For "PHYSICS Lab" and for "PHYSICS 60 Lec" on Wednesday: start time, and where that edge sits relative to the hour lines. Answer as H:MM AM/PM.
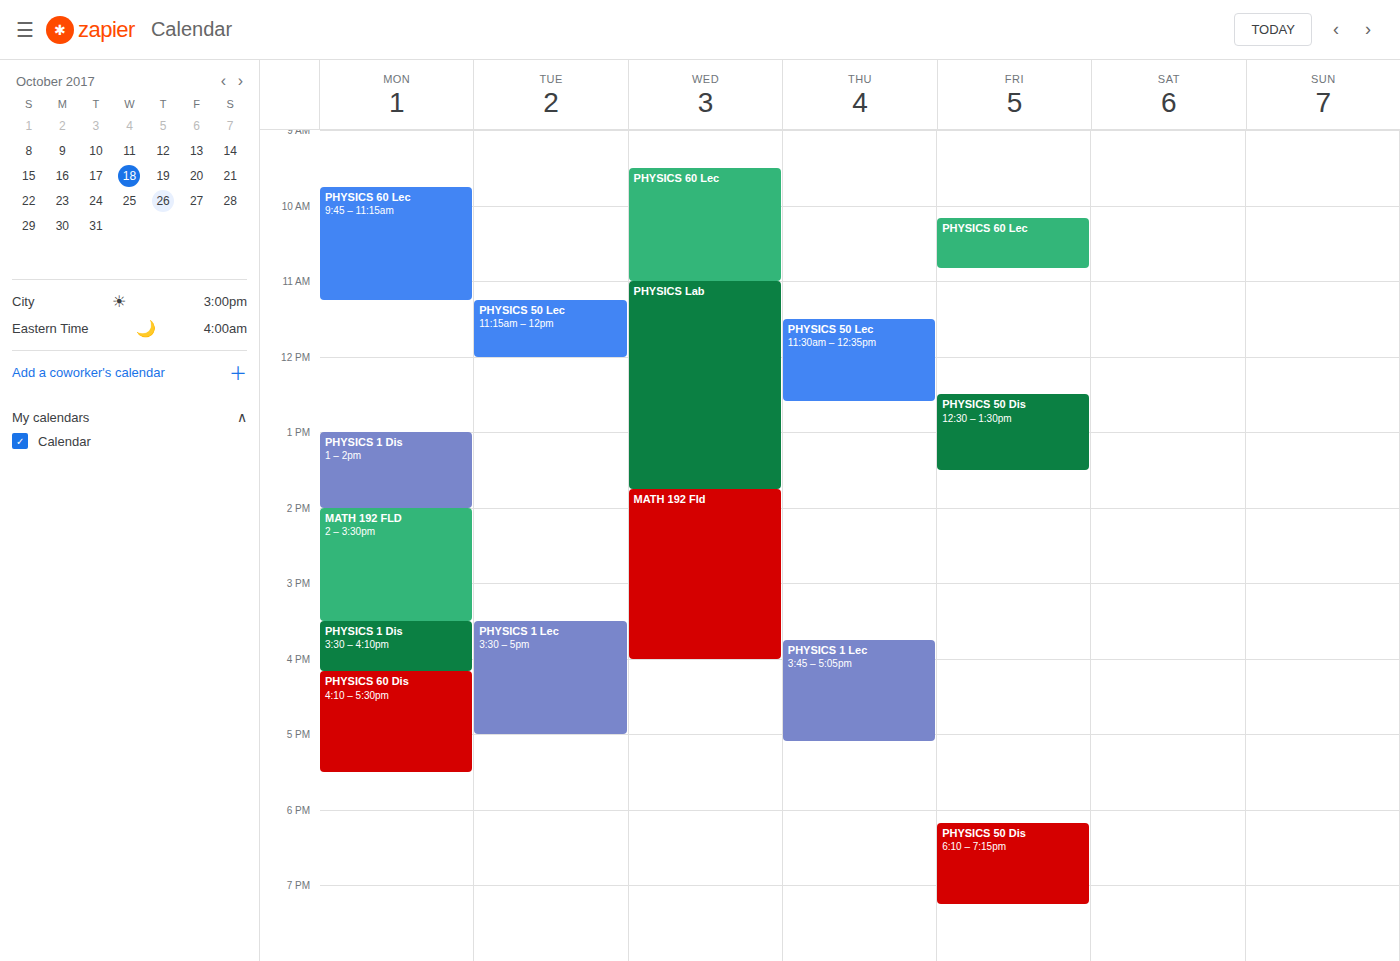
"PHYSICS Lab": 11:00 AM, exactly on the 11 AM line. "PHYSICS 60 Lec": 9:30 AM, halfway between the 9 AM and 10 AM lines.